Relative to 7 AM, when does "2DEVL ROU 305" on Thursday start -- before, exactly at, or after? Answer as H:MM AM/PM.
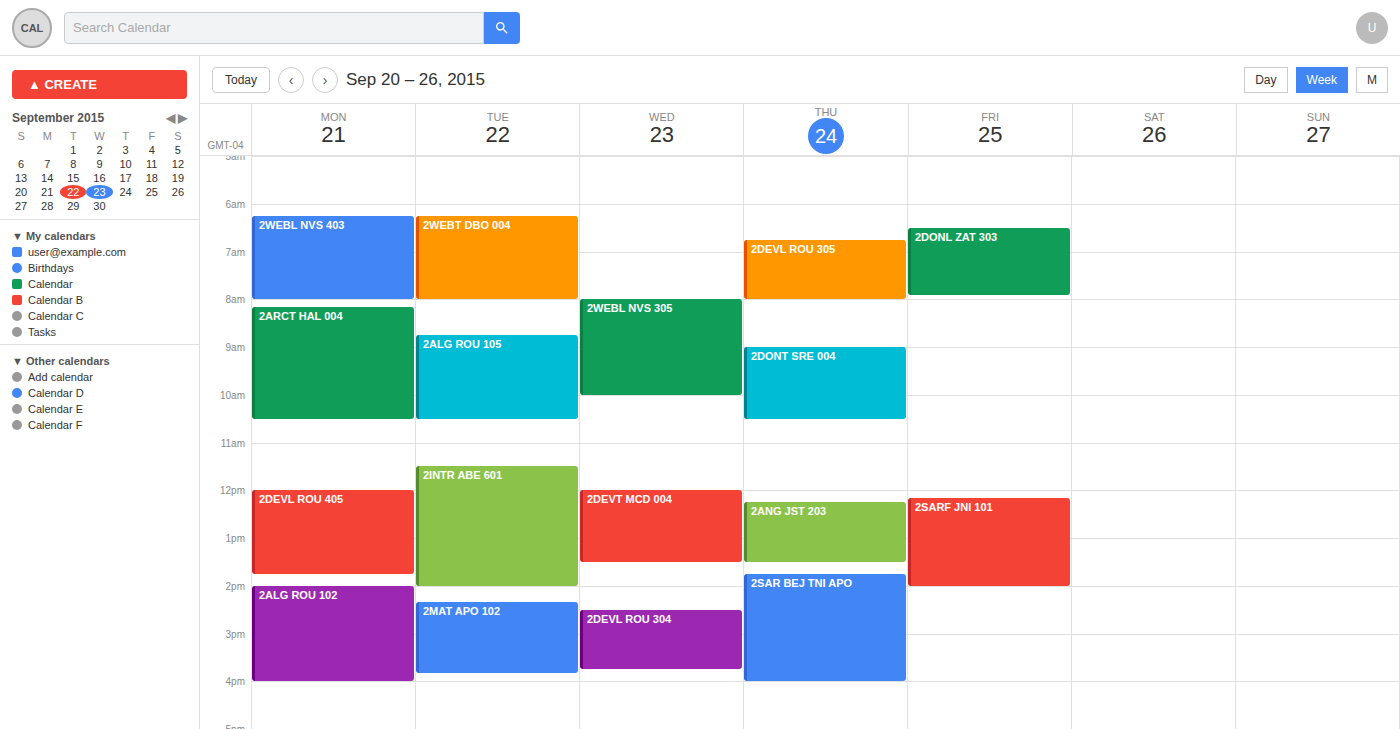
6:45 AM -- before 7 AM, 15 minutes above the 7 AM line.